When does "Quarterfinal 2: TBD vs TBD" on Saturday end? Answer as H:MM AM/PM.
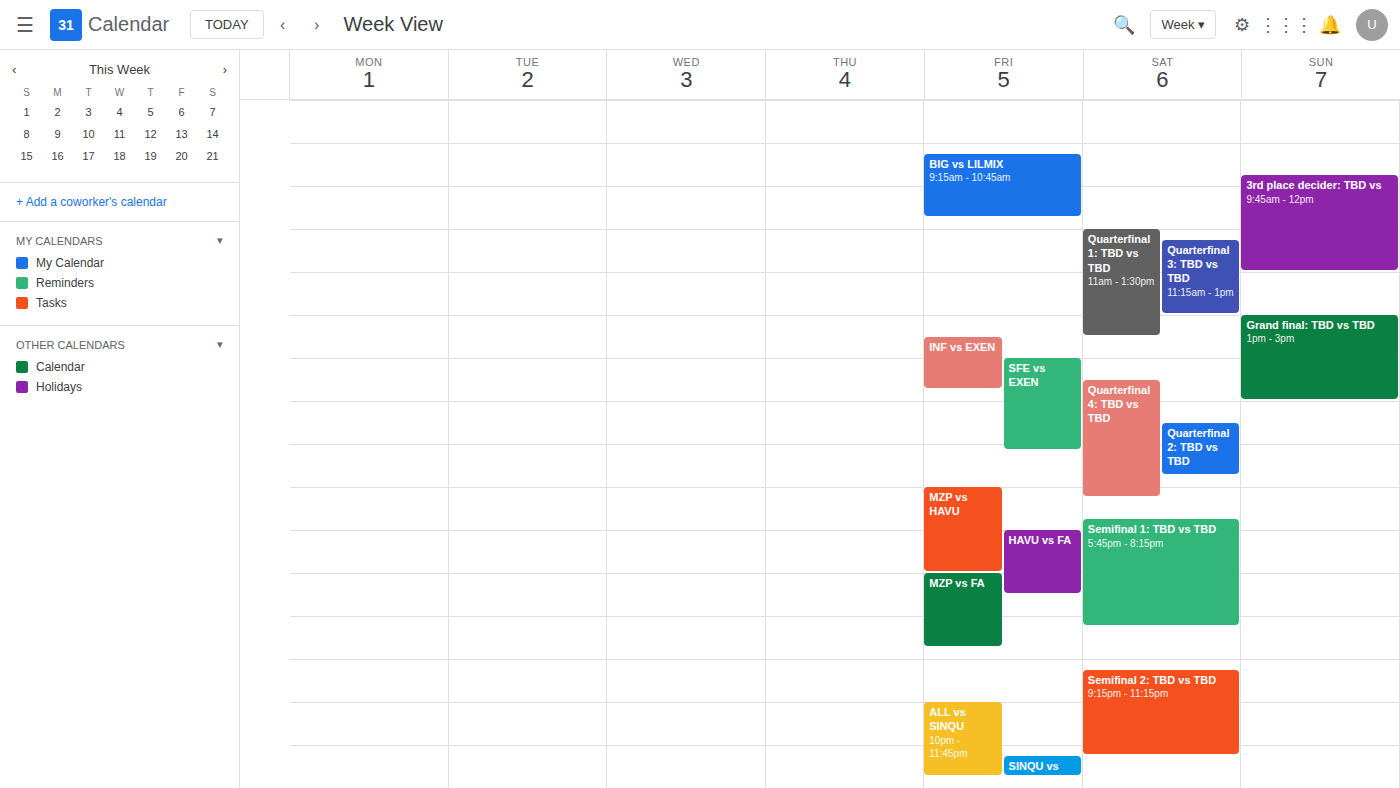
4:45 PM